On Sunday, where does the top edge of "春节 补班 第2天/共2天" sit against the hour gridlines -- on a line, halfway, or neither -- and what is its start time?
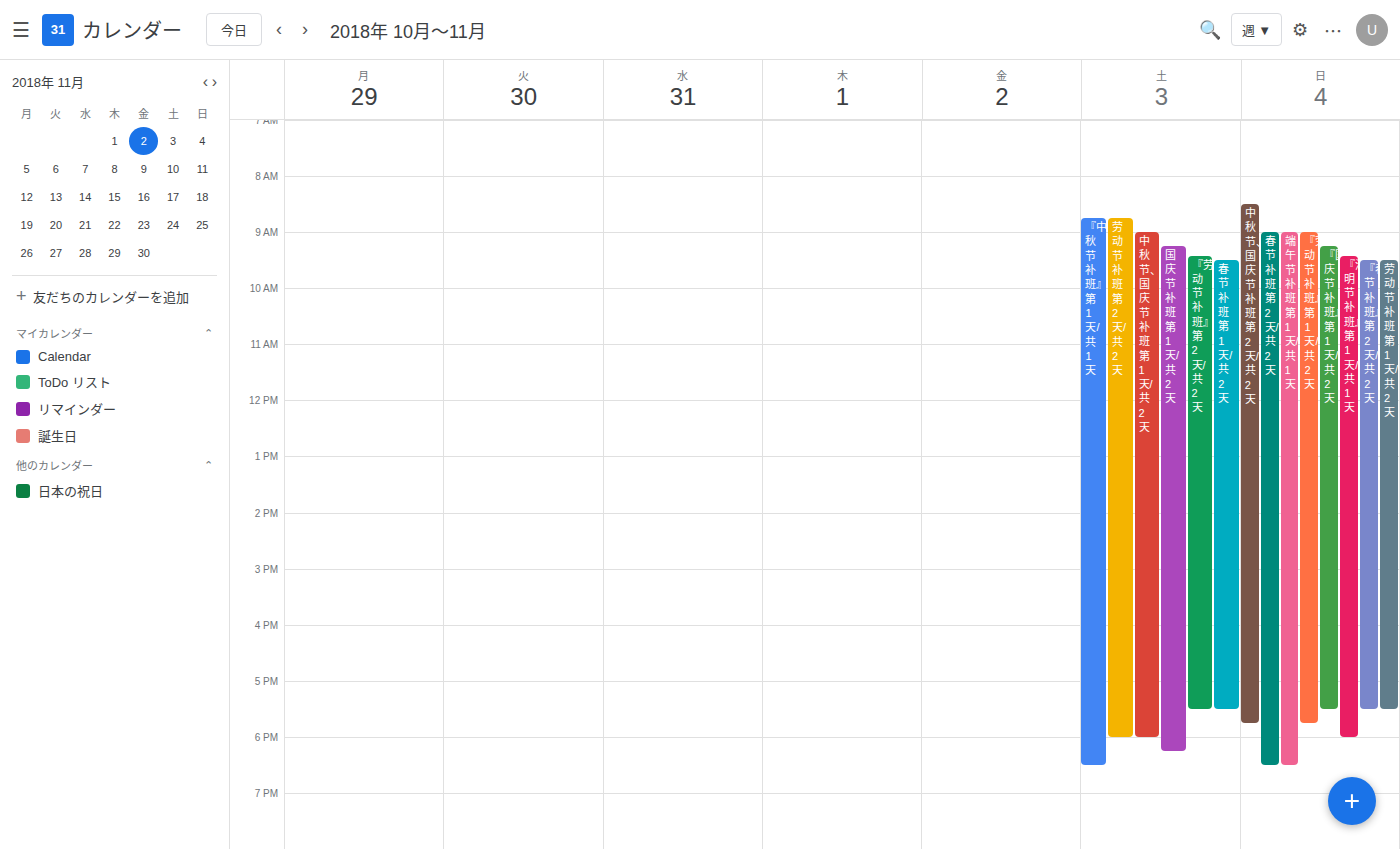
9:00 AM -- exactly on the 9 AM line.